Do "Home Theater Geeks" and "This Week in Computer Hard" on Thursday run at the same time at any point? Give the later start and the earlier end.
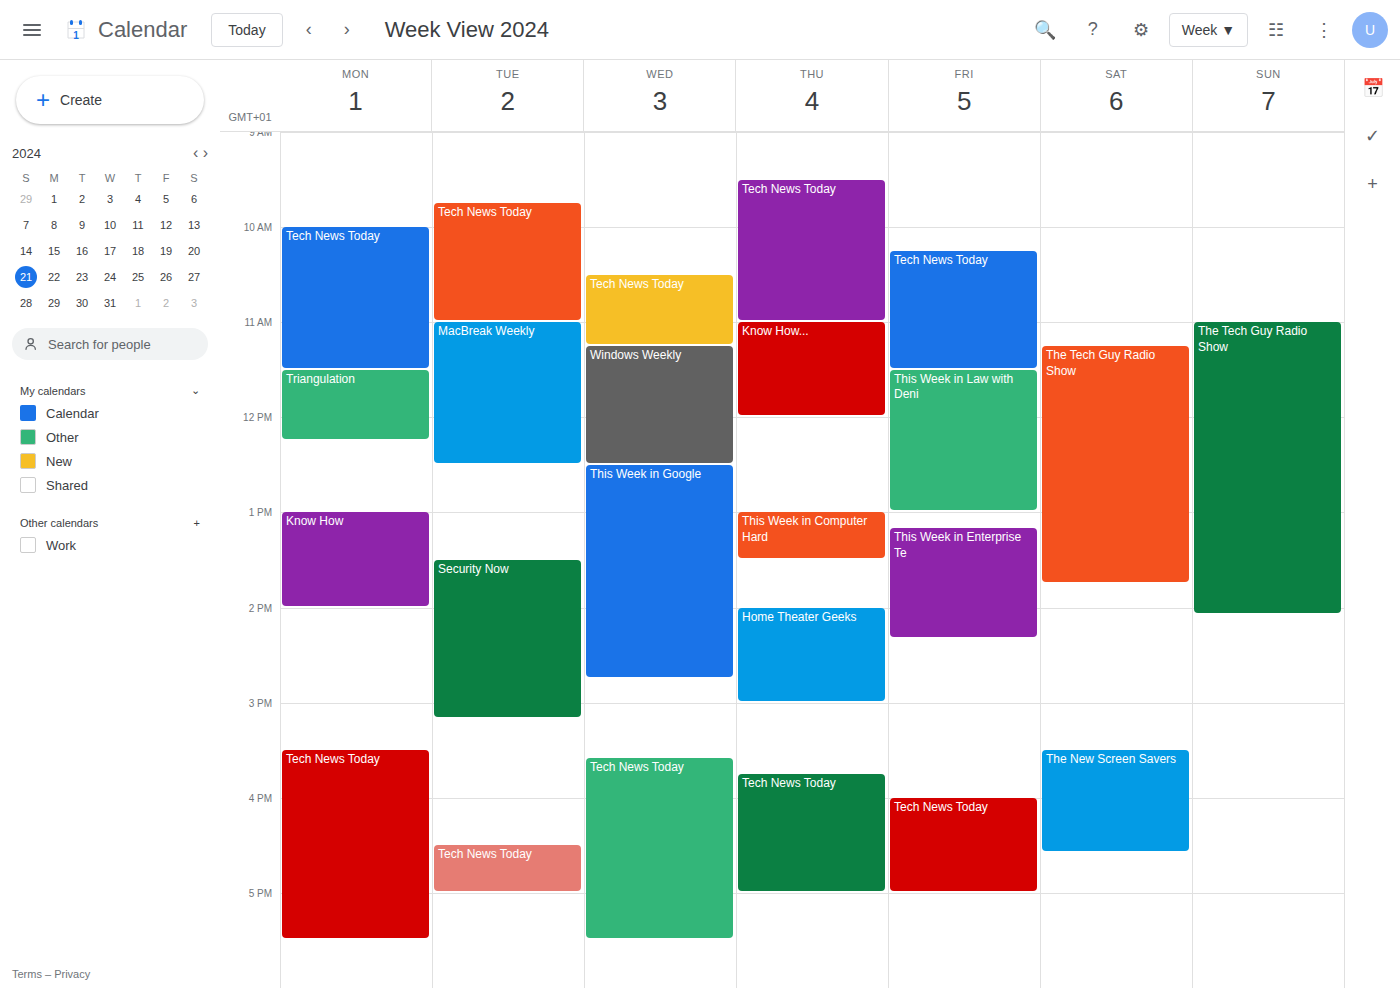
"This Week in Computer Hard" ends at 1:30 PM and "Home Theater Geeks" starts at 2:00 PM -- no overlap.